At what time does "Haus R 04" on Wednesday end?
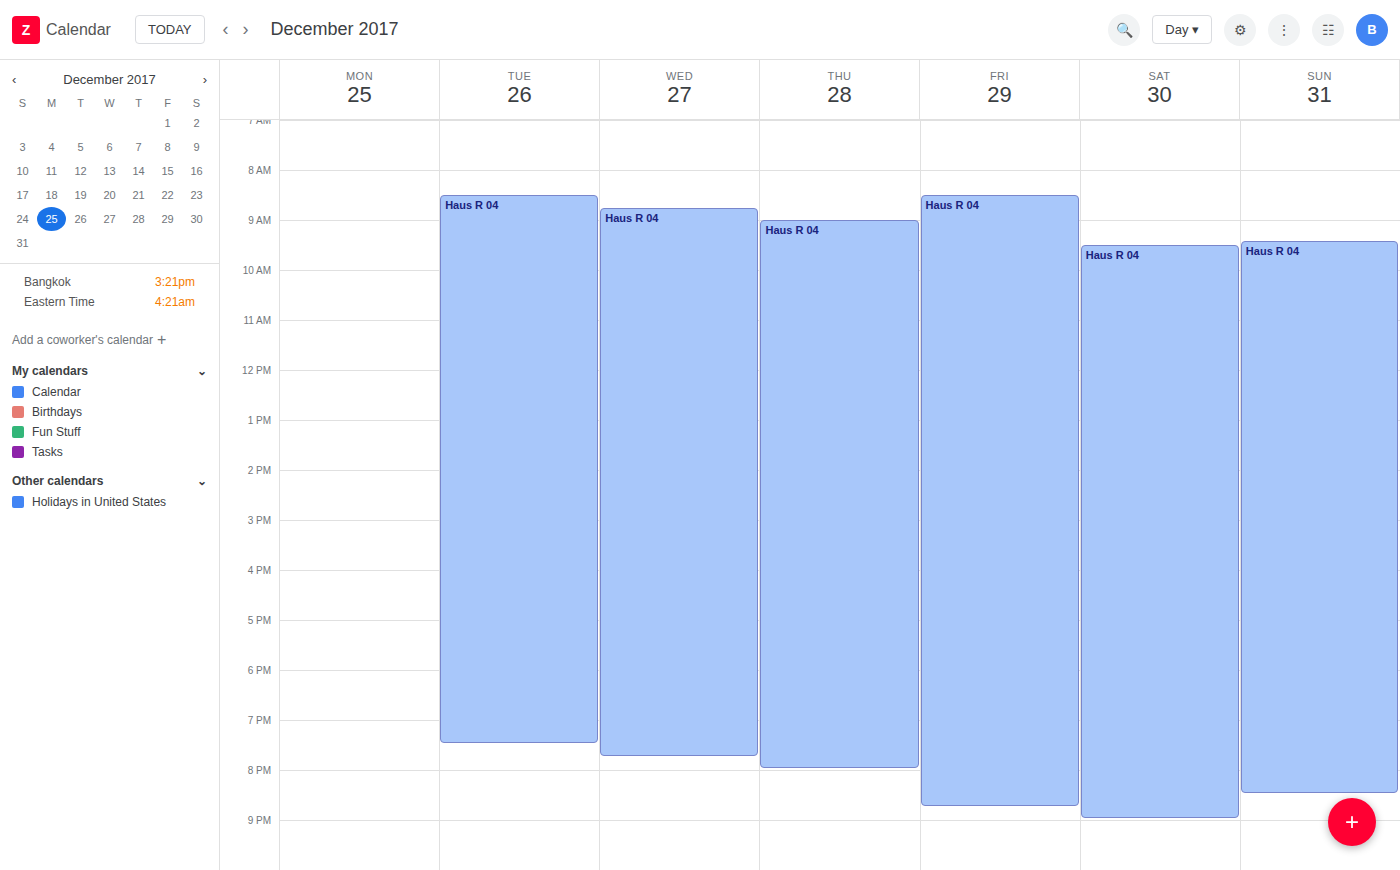
7:45 PM